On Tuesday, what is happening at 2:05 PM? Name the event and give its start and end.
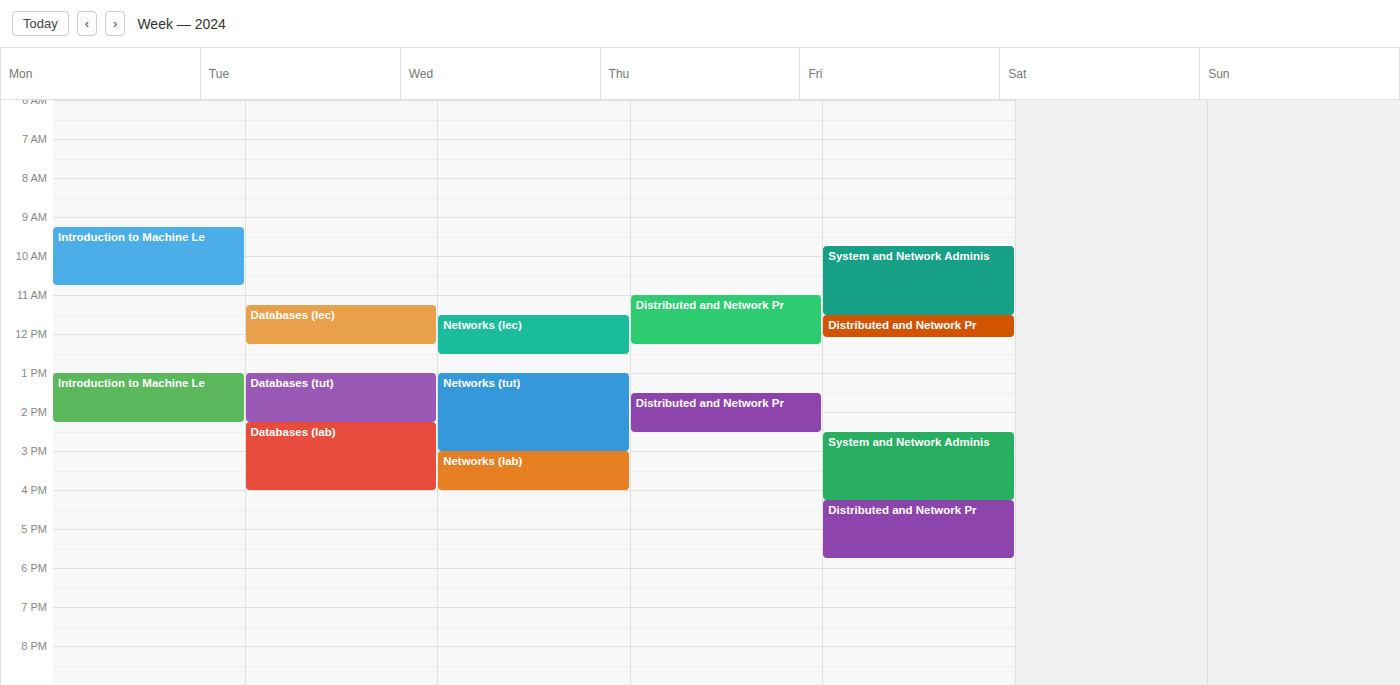
"Databases (tut)", 1:00 PM to 2:15 PM